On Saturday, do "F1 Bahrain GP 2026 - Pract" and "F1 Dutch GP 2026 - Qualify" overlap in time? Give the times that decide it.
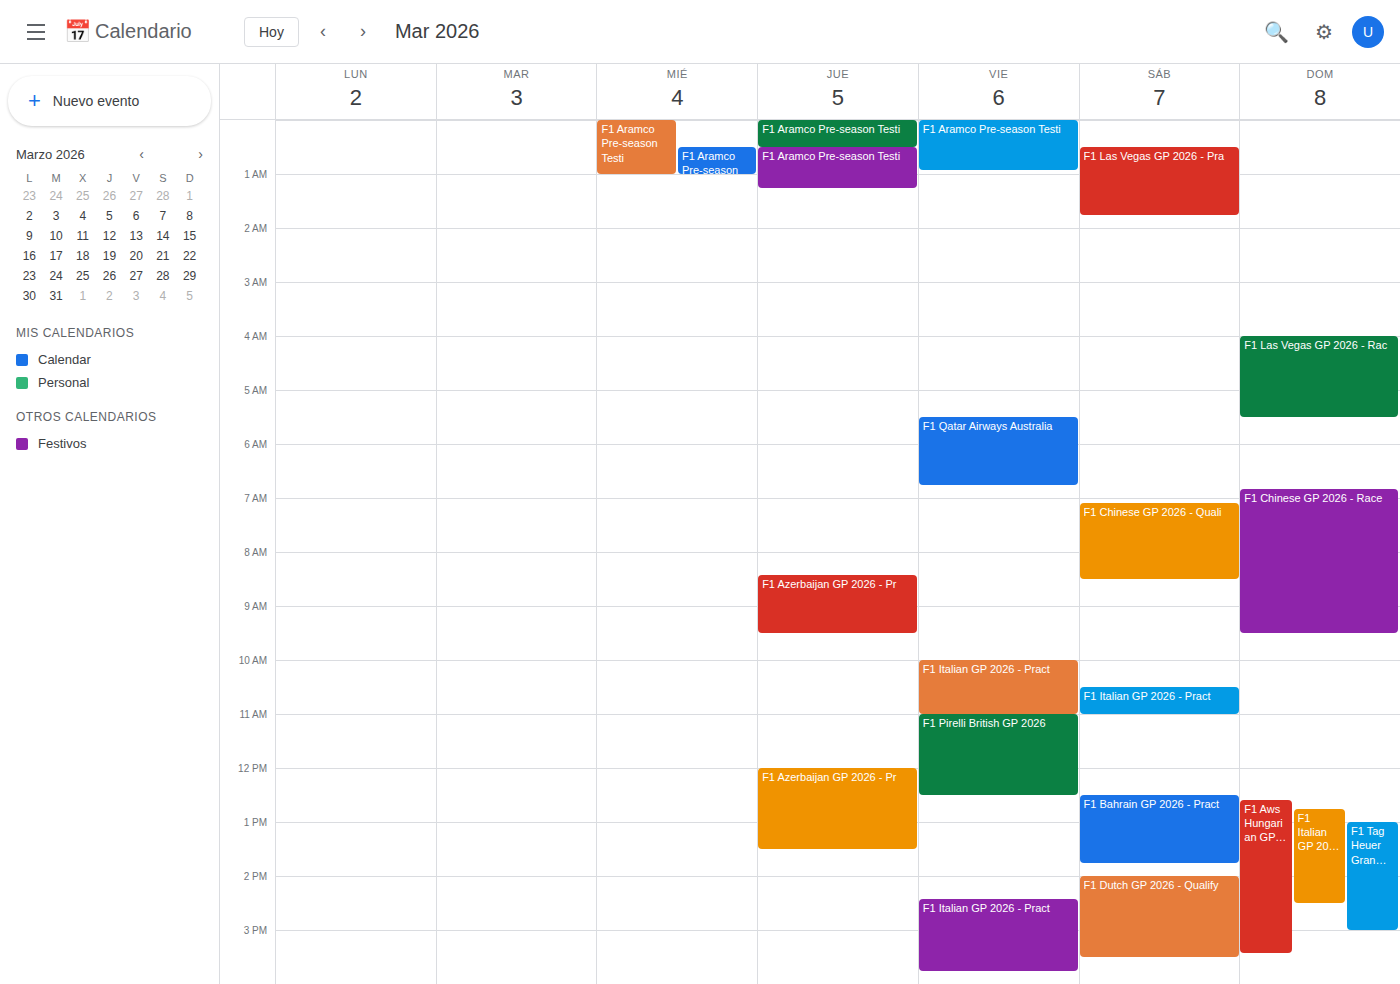
"F1 Bahrain GP 2026 - Pract" ends at 1:45 PM and "F1 Dutch GP 2026 - Qualify" starts at 2:00 PM -- no overlap.